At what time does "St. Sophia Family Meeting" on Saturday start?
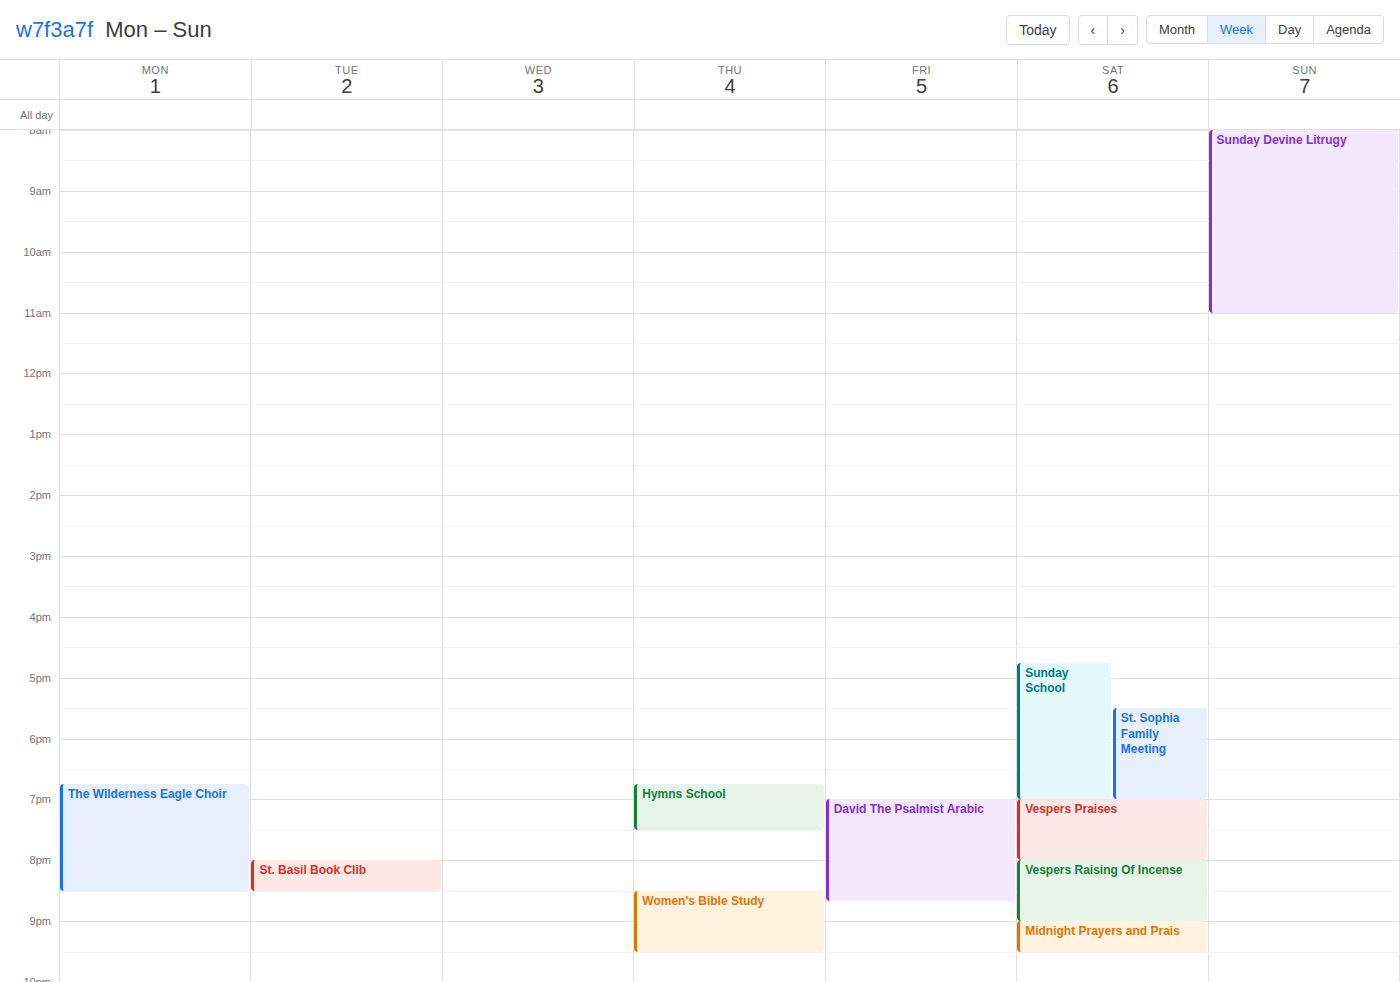
5:30 PM